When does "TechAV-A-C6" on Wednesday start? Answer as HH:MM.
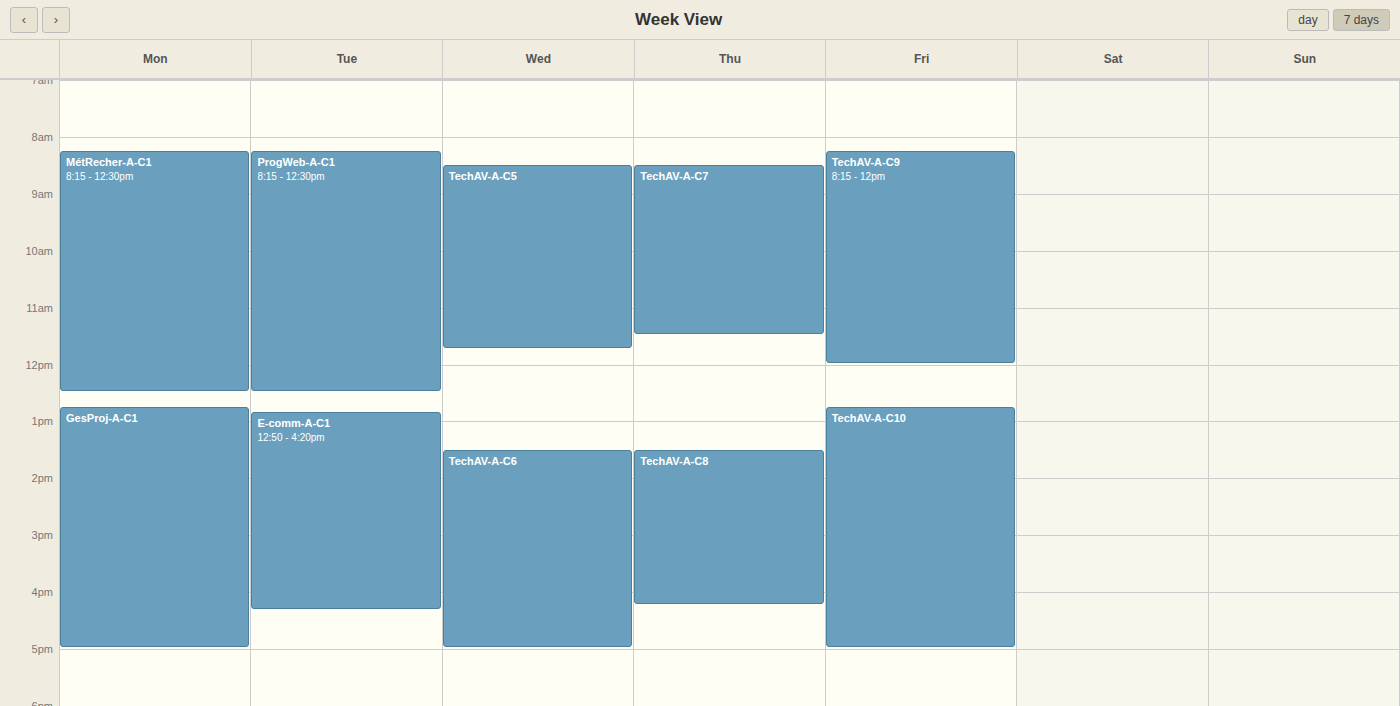
13:30